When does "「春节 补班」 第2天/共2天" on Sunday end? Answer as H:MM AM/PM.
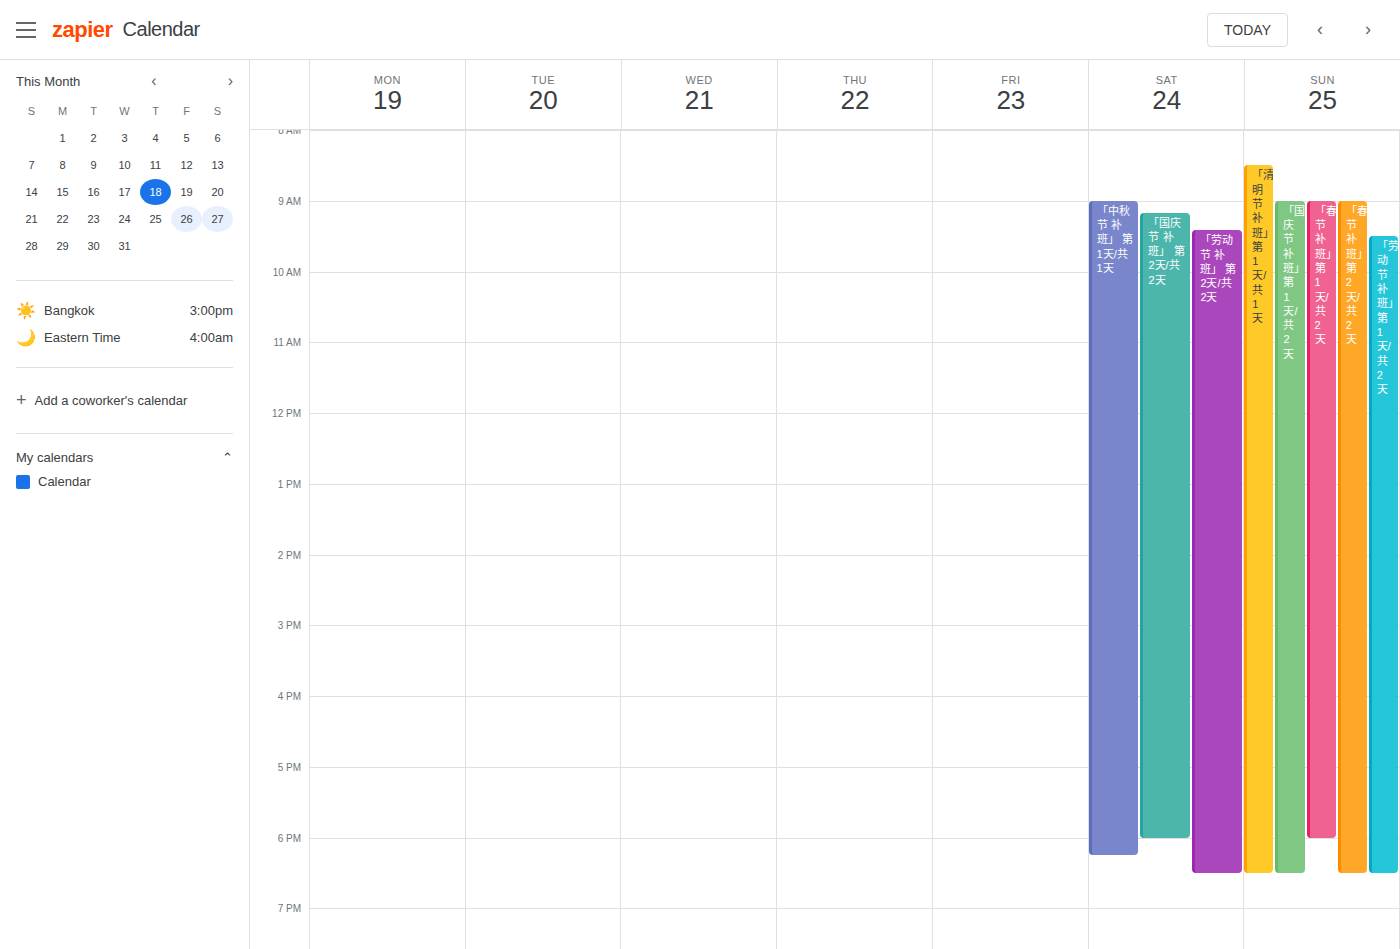
6:30 PM